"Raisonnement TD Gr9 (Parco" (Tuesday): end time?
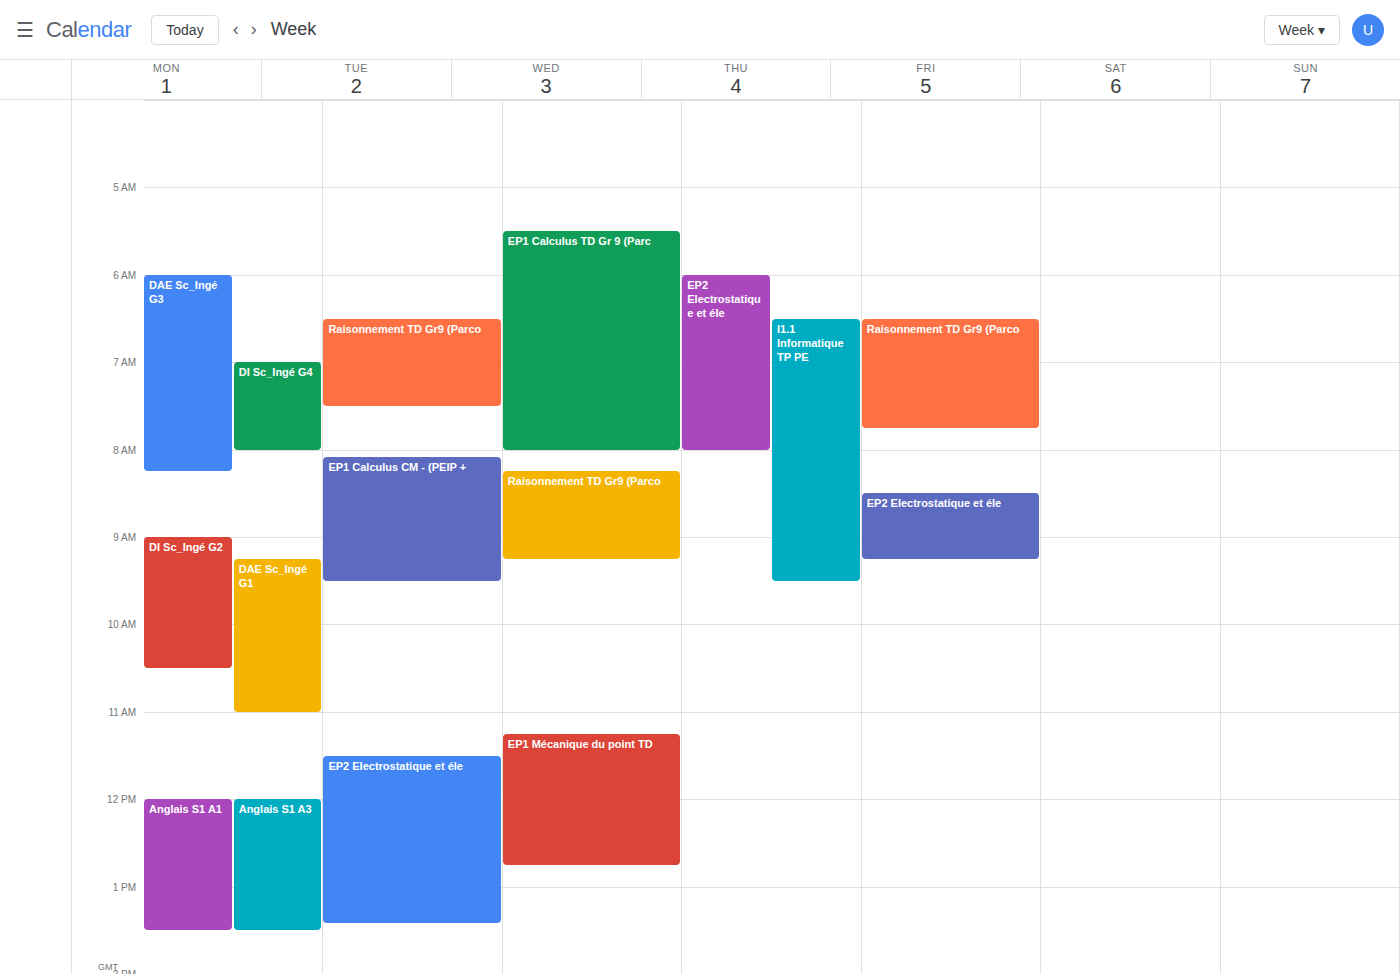
7:30 AM